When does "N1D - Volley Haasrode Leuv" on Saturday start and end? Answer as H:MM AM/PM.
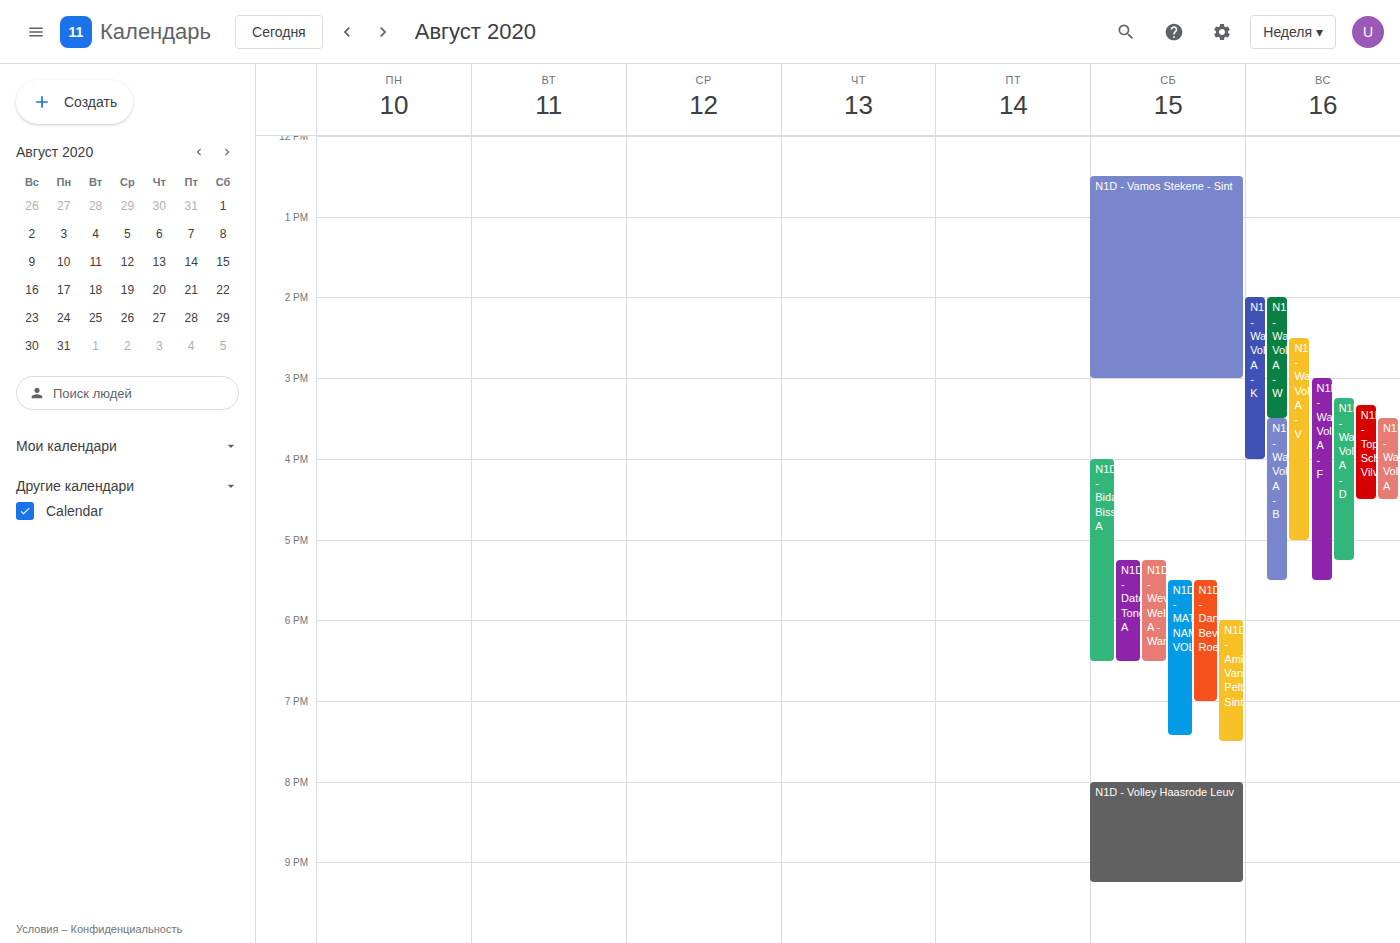
10:00 PM to 11:15 PM